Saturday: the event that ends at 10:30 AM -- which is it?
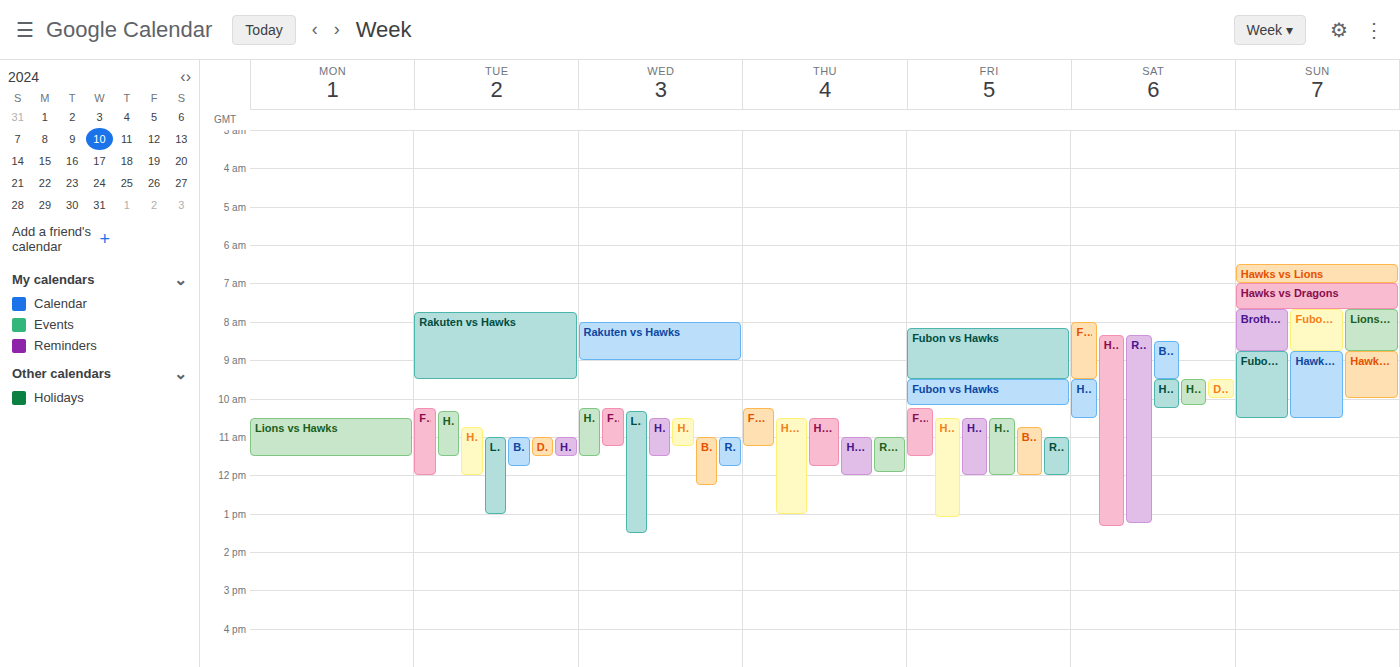
"Hawks vs Rakuten"